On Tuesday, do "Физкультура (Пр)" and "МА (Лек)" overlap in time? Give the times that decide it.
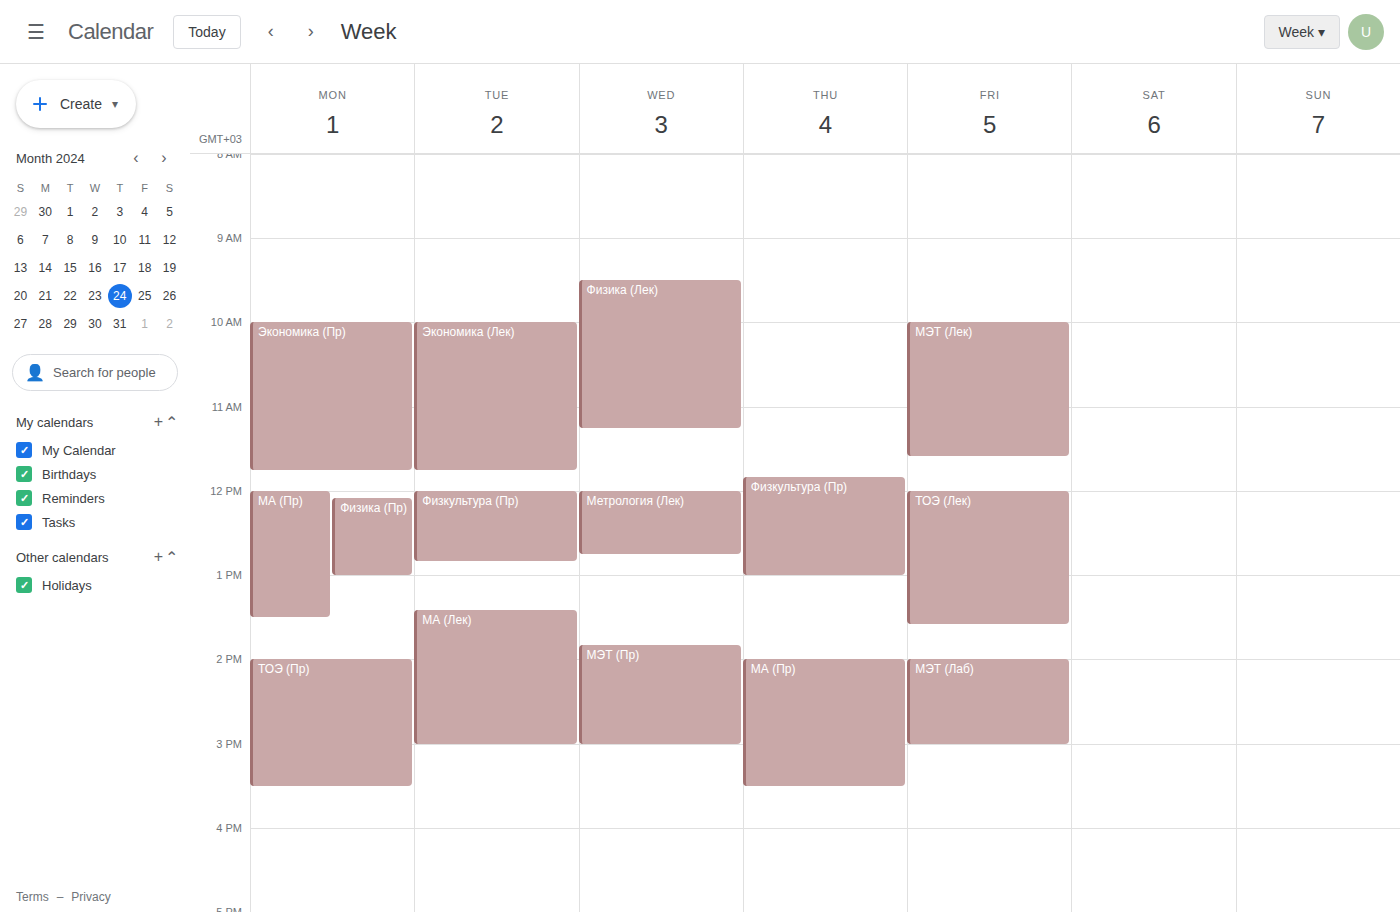
"Физкультура (Пр)" ends at 12:50 and "МА (Лек)" starts at 13:25 -- no overlap.